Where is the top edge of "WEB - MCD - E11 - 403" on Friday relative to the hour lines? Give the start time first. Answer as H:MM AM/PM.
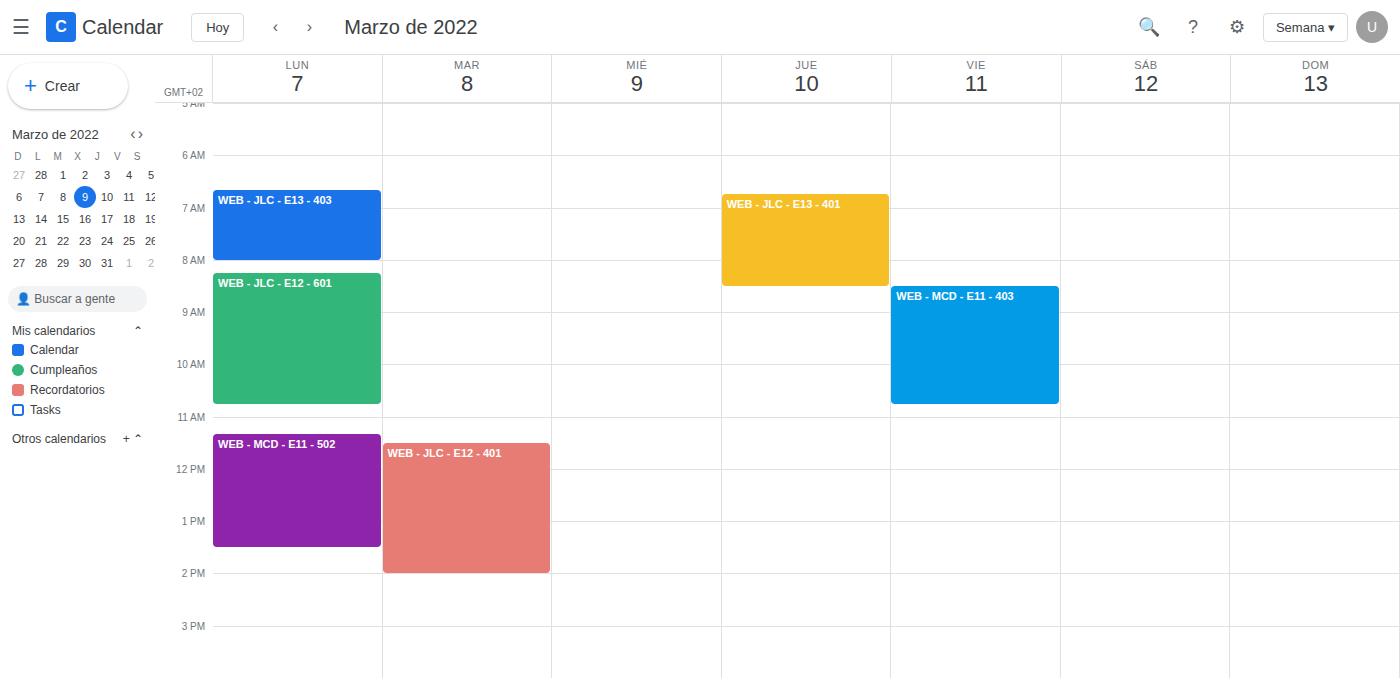
8:30 AM -- halfway between the 8 AM and 9 AM lines.